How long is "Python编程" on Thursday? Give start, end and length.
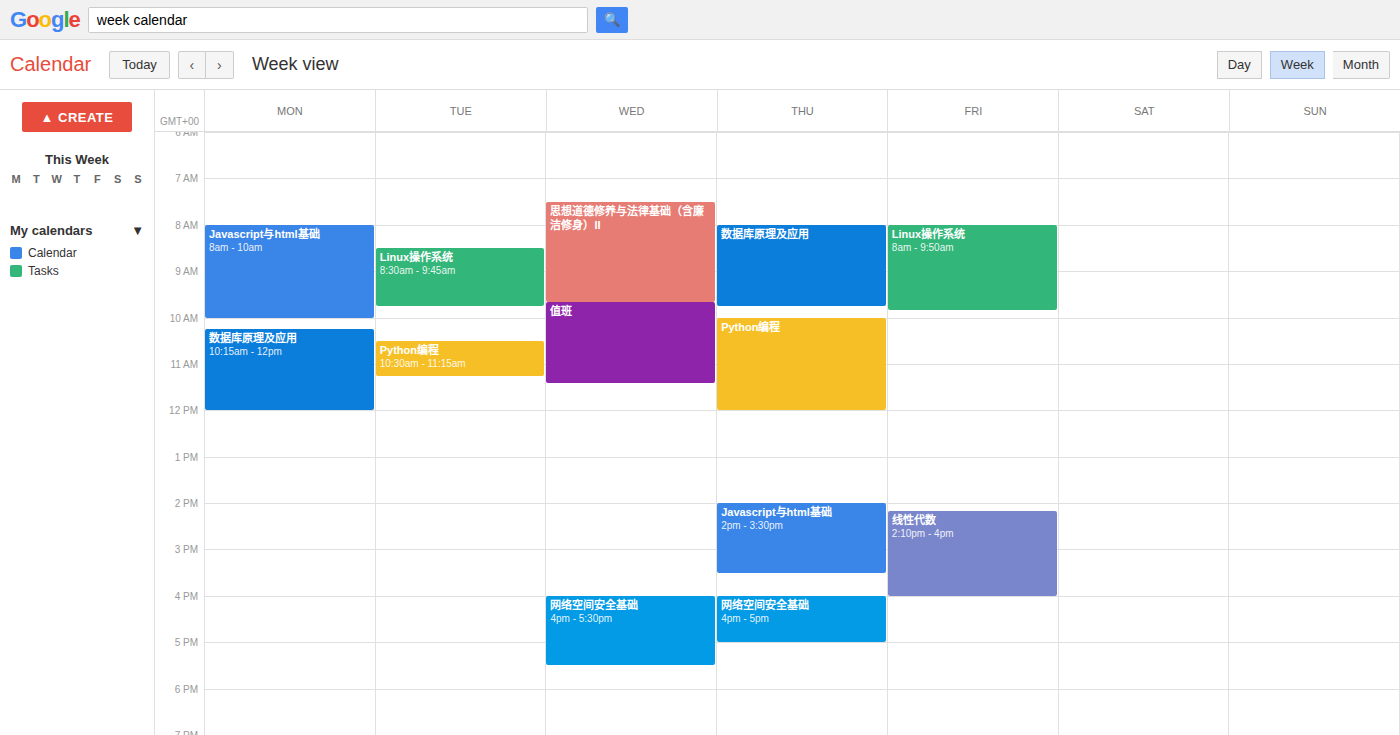
10:00 to 12:00, 2 hours